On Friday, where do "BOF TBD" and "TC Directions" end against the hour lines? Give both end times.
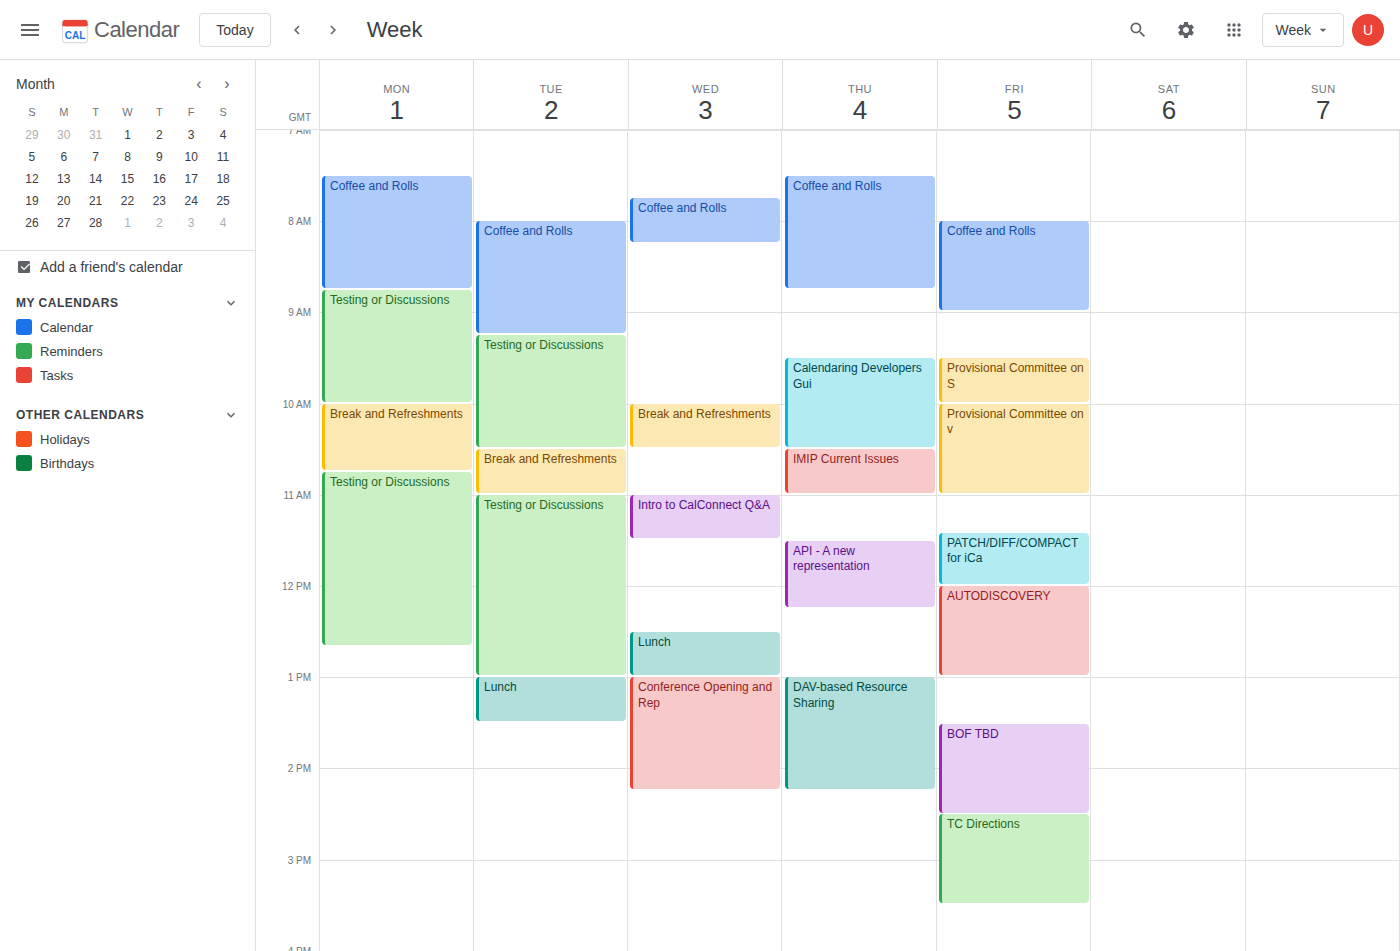
"BOF TBD": 2:30 PM, halfway between the 2 PM and 3 PM lines. "TC Directions": 3:30 PM, halfway between the 3 PM and 4 PM lines.